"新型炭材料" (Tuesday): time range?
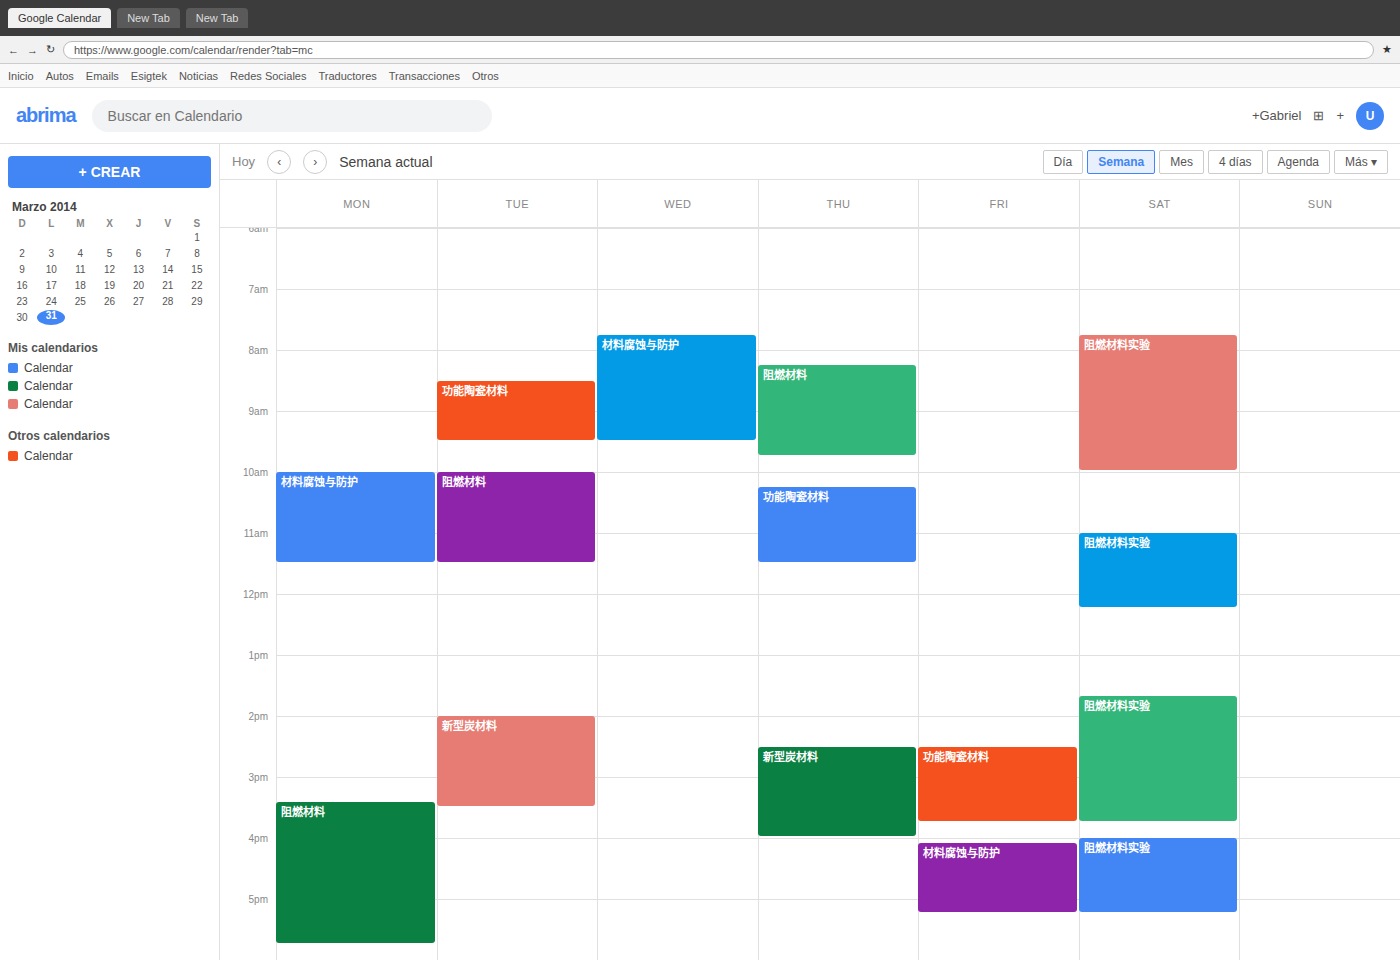
2:00 PM to 3:30 PM